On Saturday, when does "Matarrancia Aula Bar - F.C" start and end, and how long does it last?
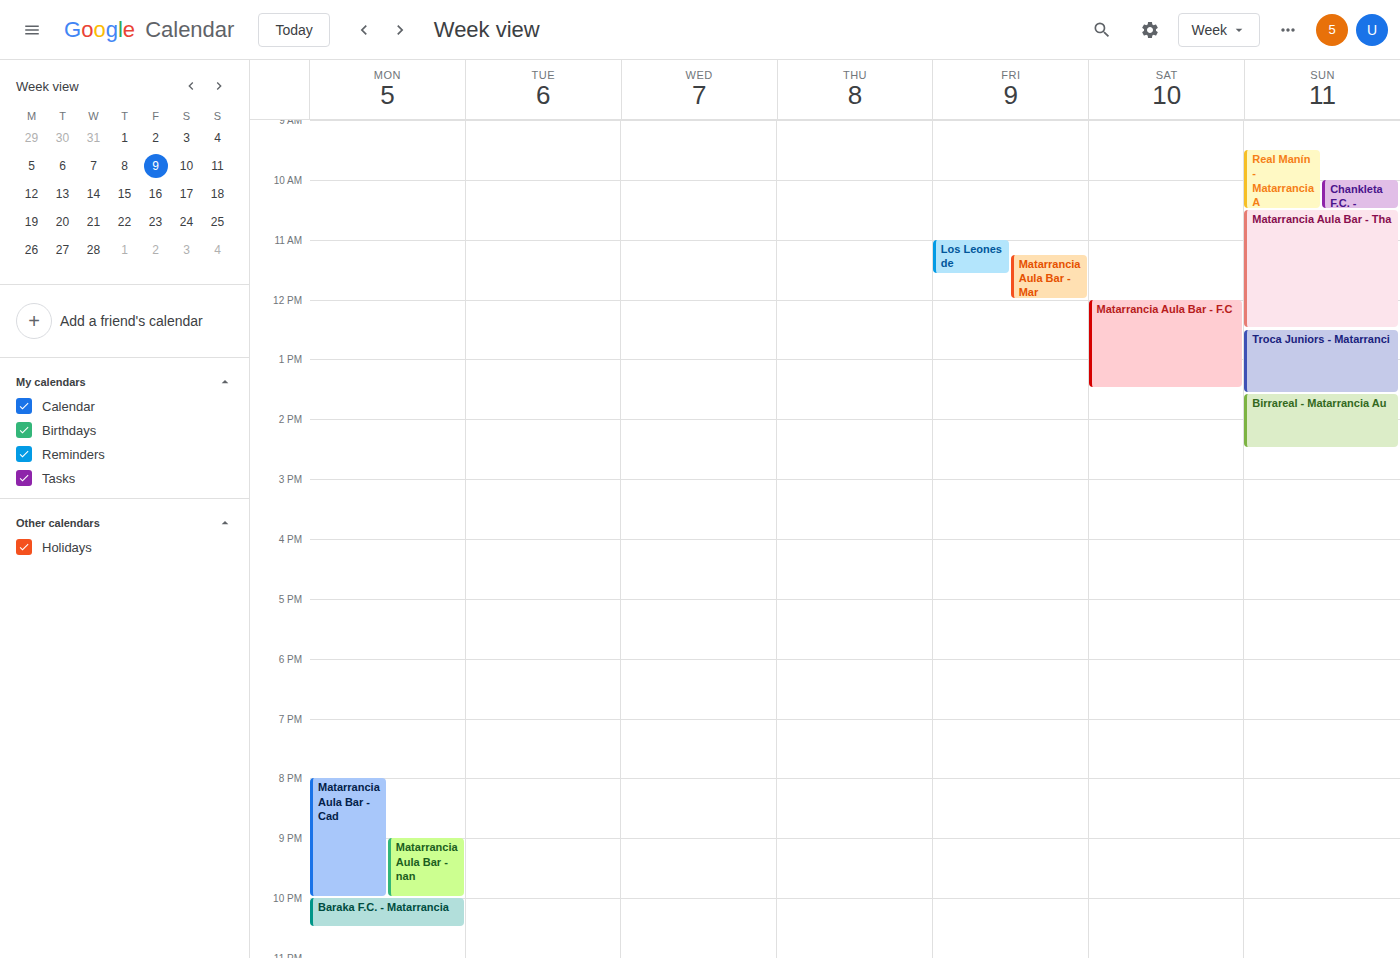
12:00 to 13:30, 1 hour 30 minutes